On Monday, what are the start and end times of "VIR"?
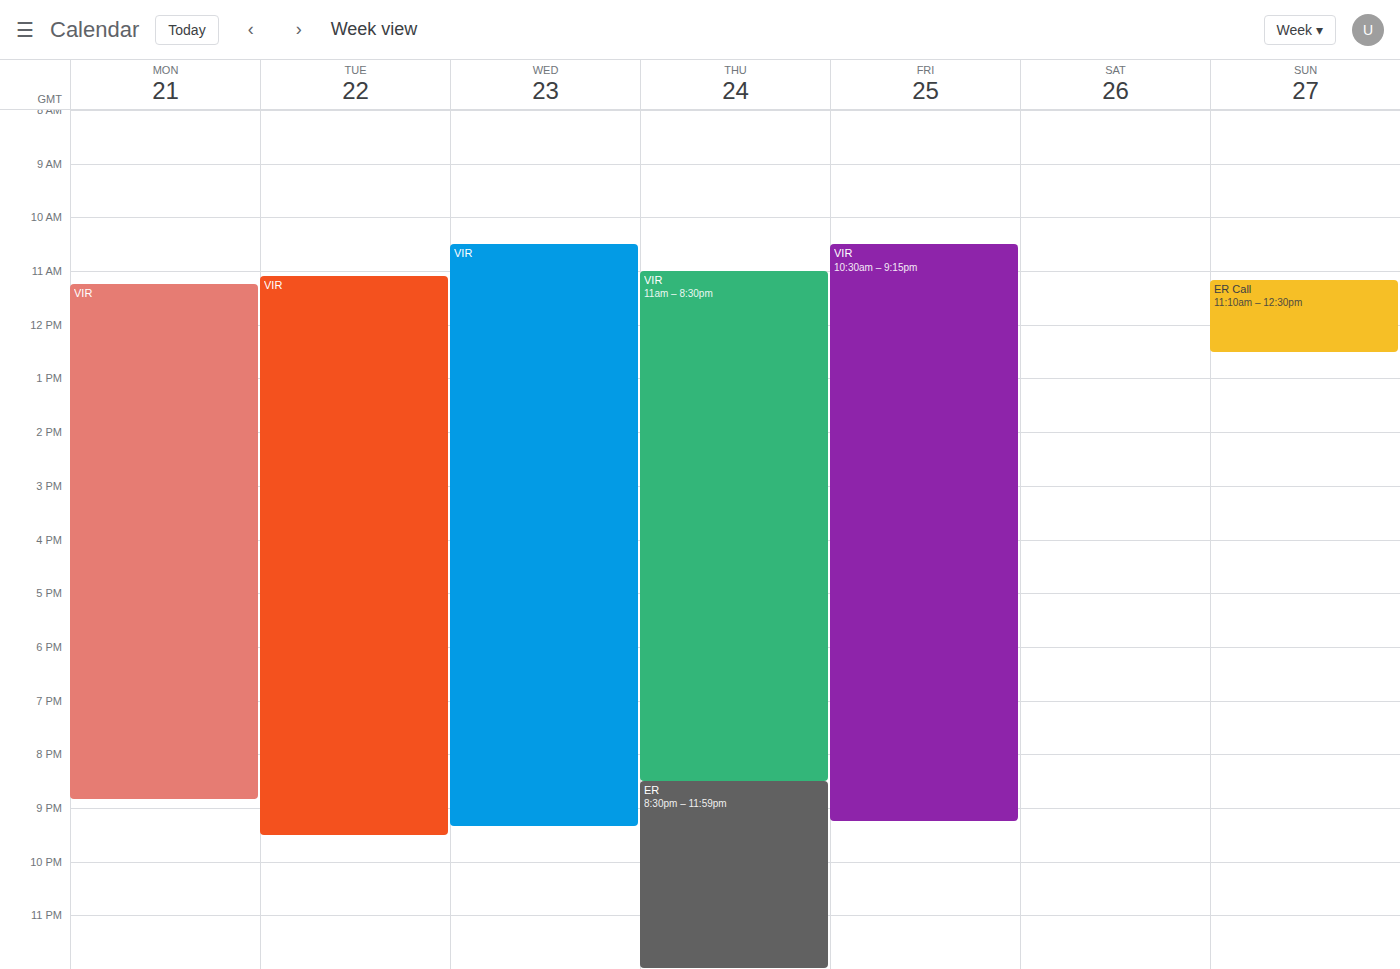
11:15 AM to 8:50 PM